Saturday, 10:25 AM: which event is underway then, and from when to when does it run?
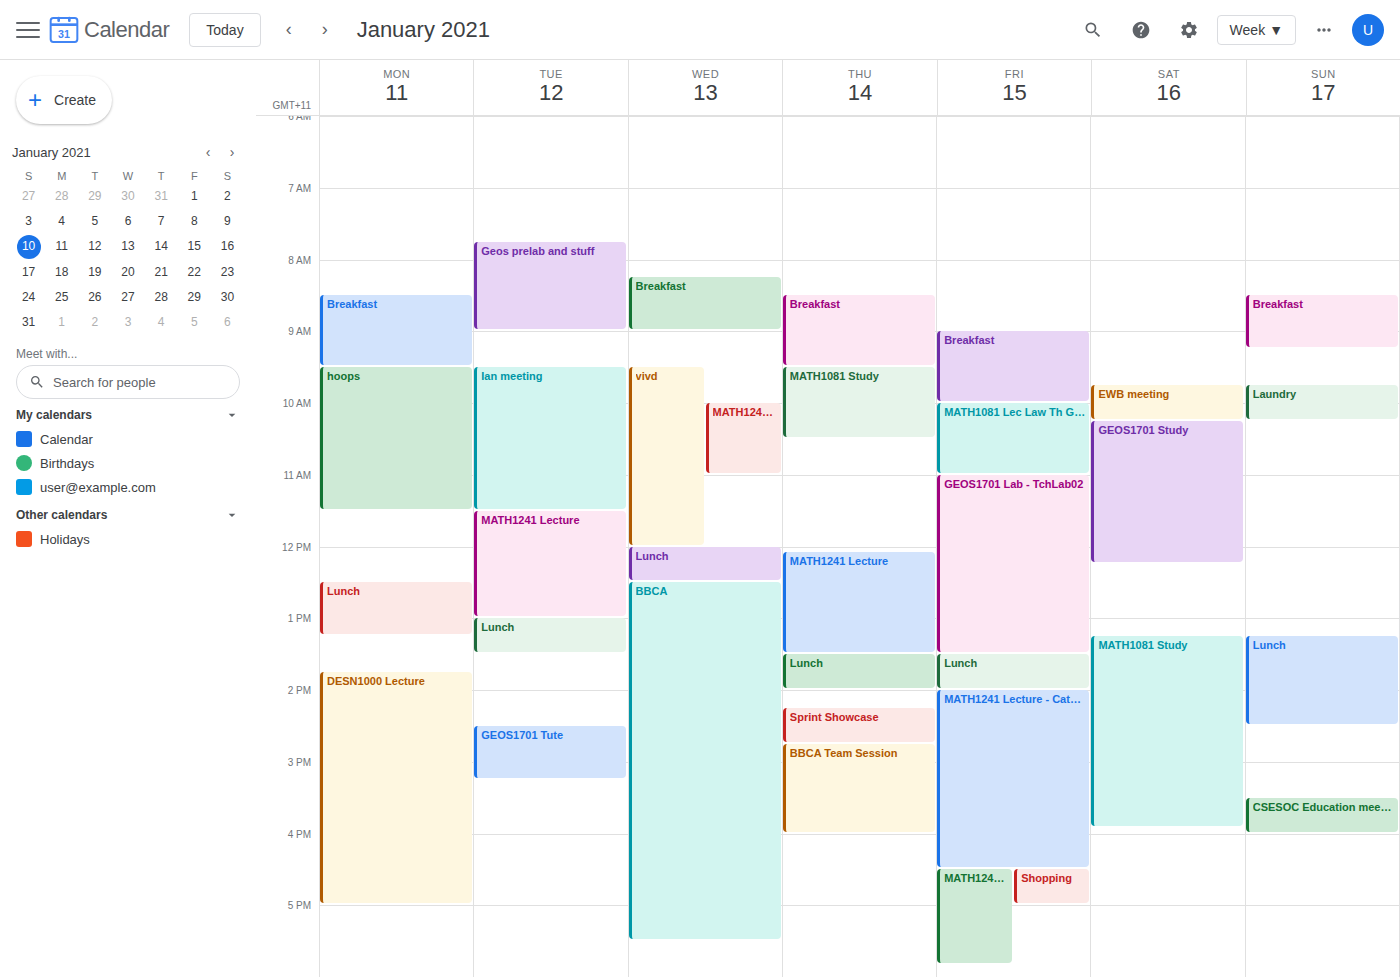
"GEOS1701 Study", 10:15 AM to 12:15 PM